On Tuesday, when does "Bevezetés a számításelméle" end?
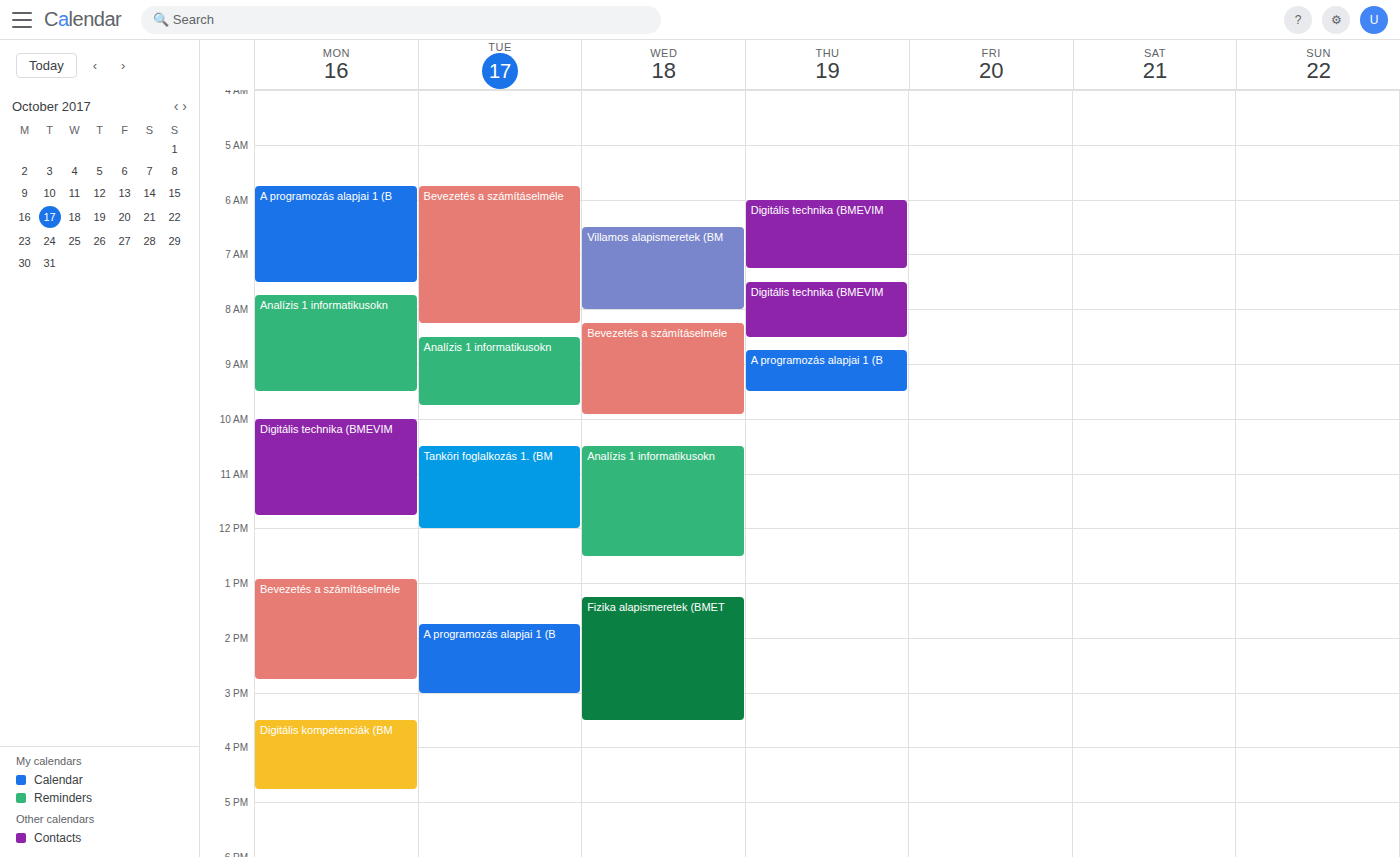
08:15